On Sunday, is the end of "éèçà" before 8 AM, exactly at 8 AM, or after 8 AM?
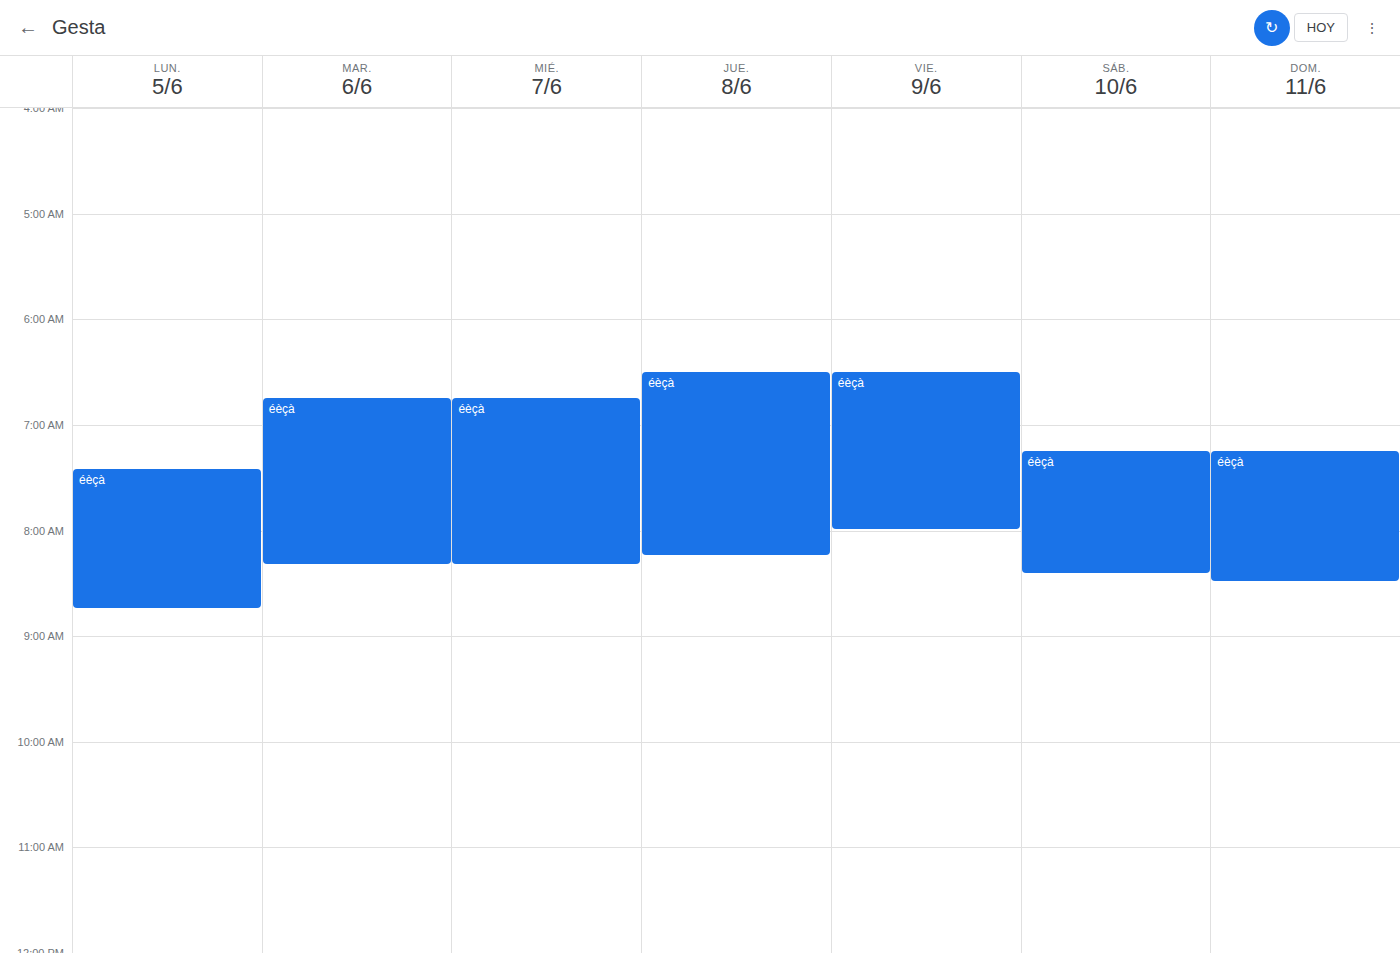
8:30 AM -- after 8 AM, 30 minutes below the 8 AM line.